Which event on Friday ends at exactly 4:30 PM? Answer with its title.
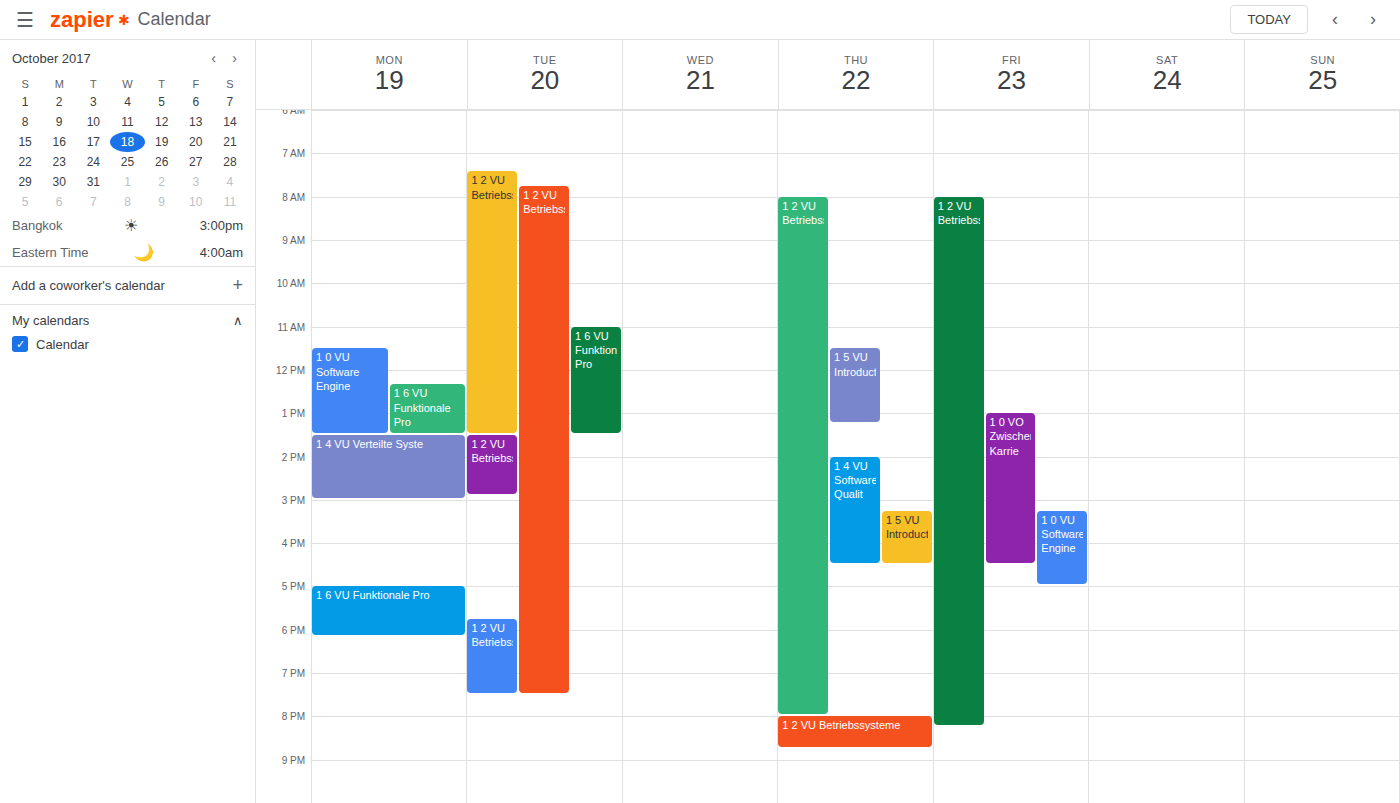
"1 0 VO Zwischen Karrie"